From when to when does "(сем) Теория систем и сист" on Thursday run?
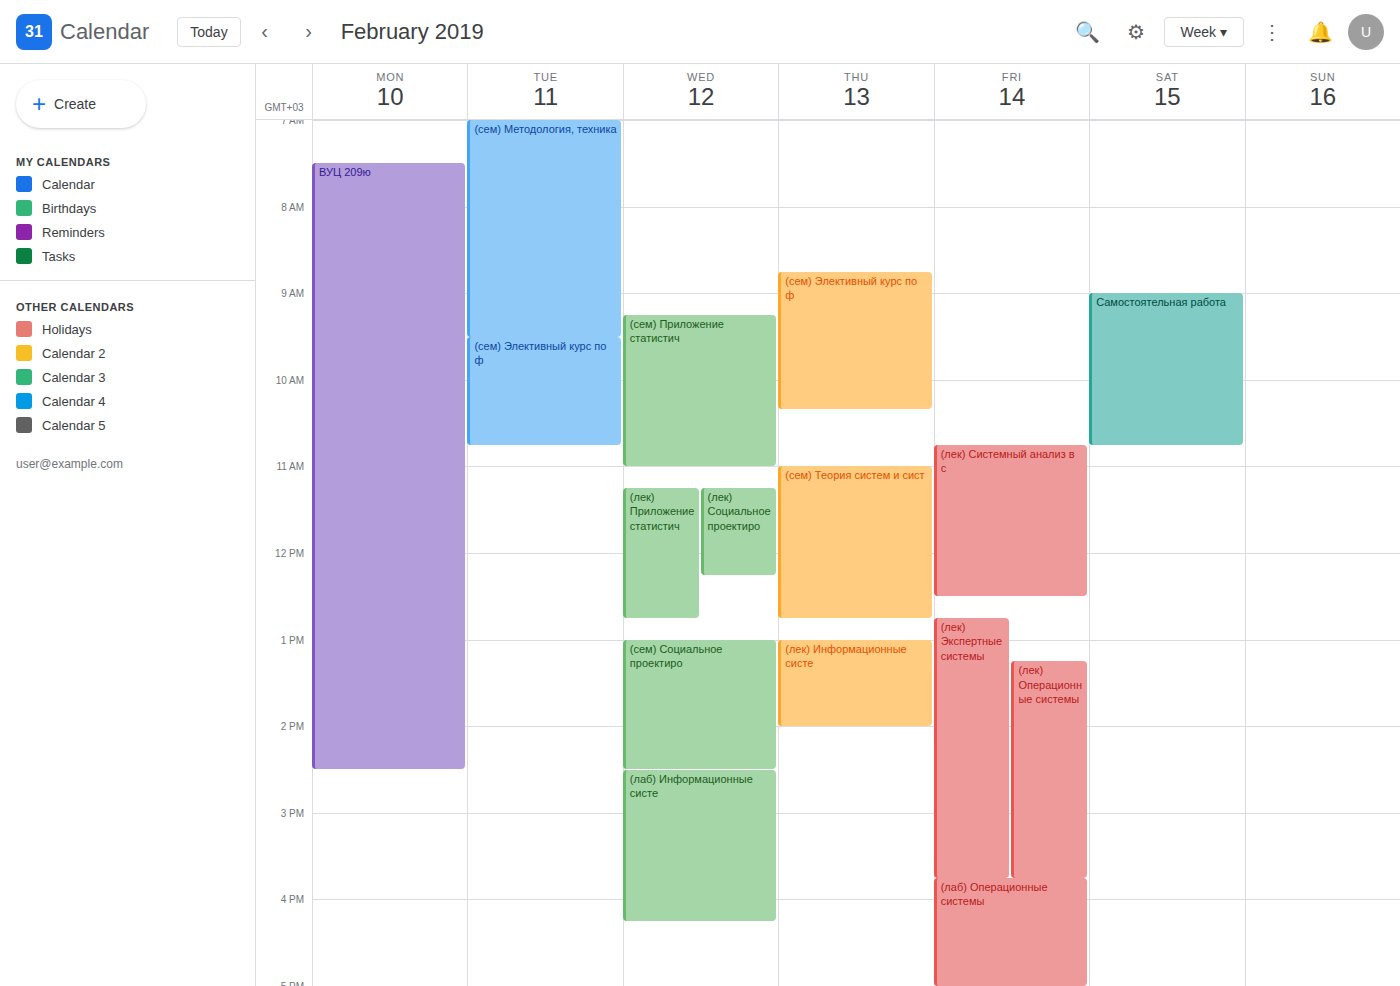
11:00 AM to 12:45 PM